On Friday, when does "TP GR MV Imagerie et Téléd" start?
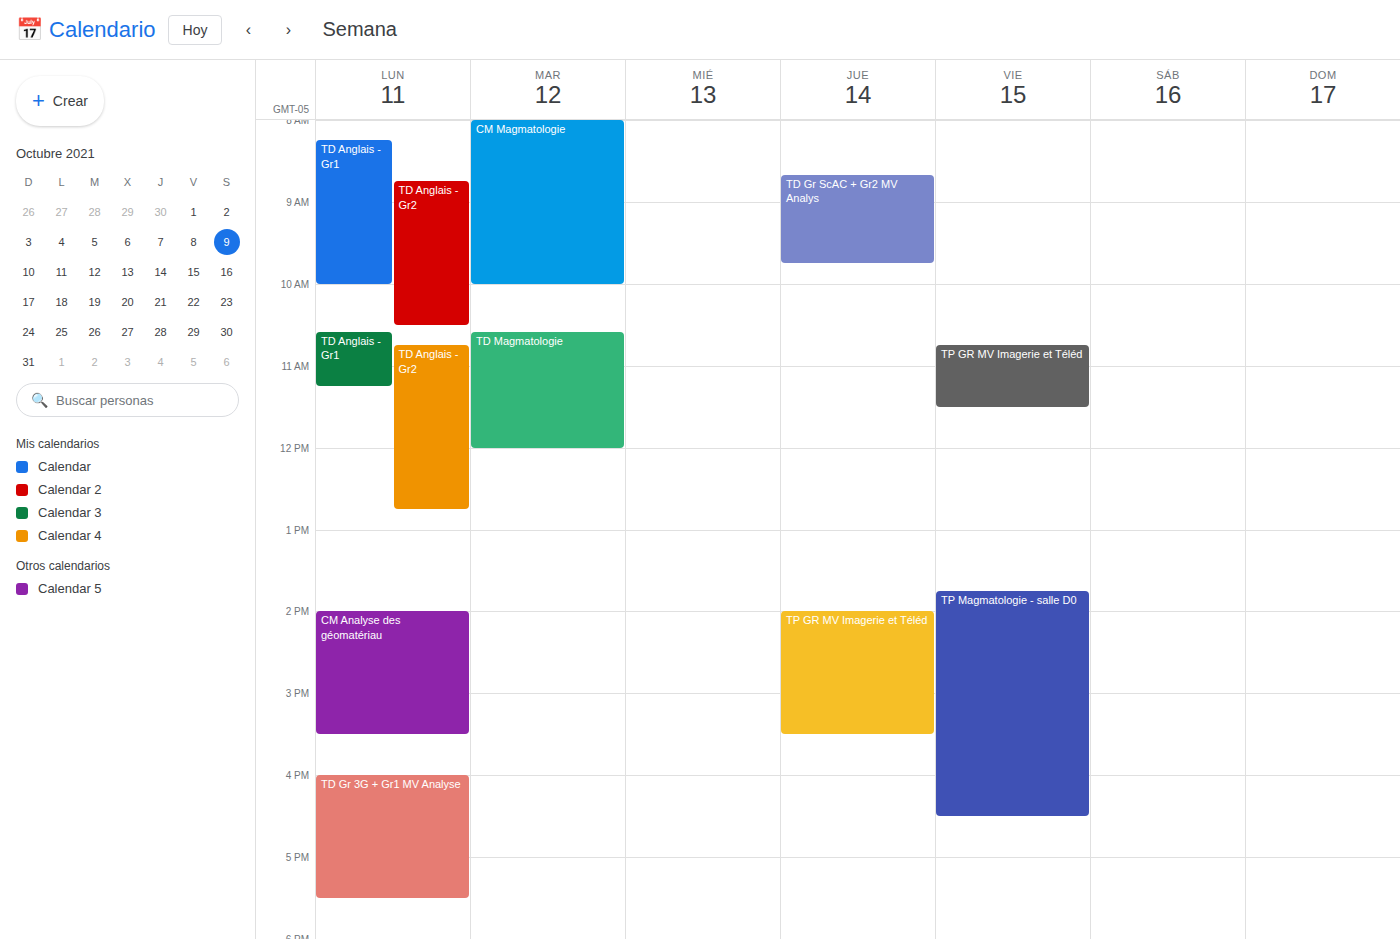
10:45 AM